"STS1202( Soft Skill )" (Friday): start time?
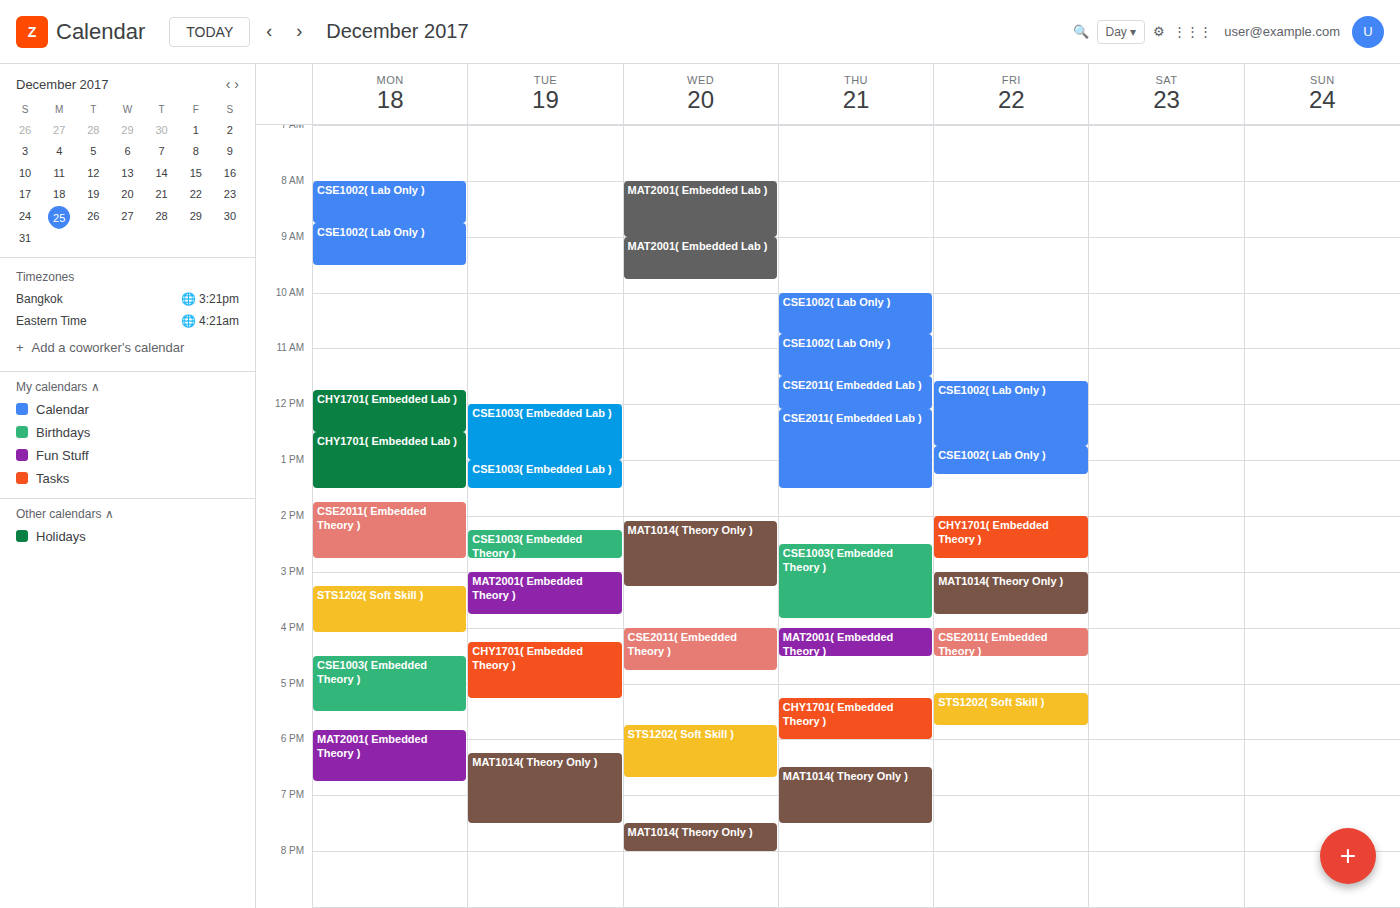
5:10 PM